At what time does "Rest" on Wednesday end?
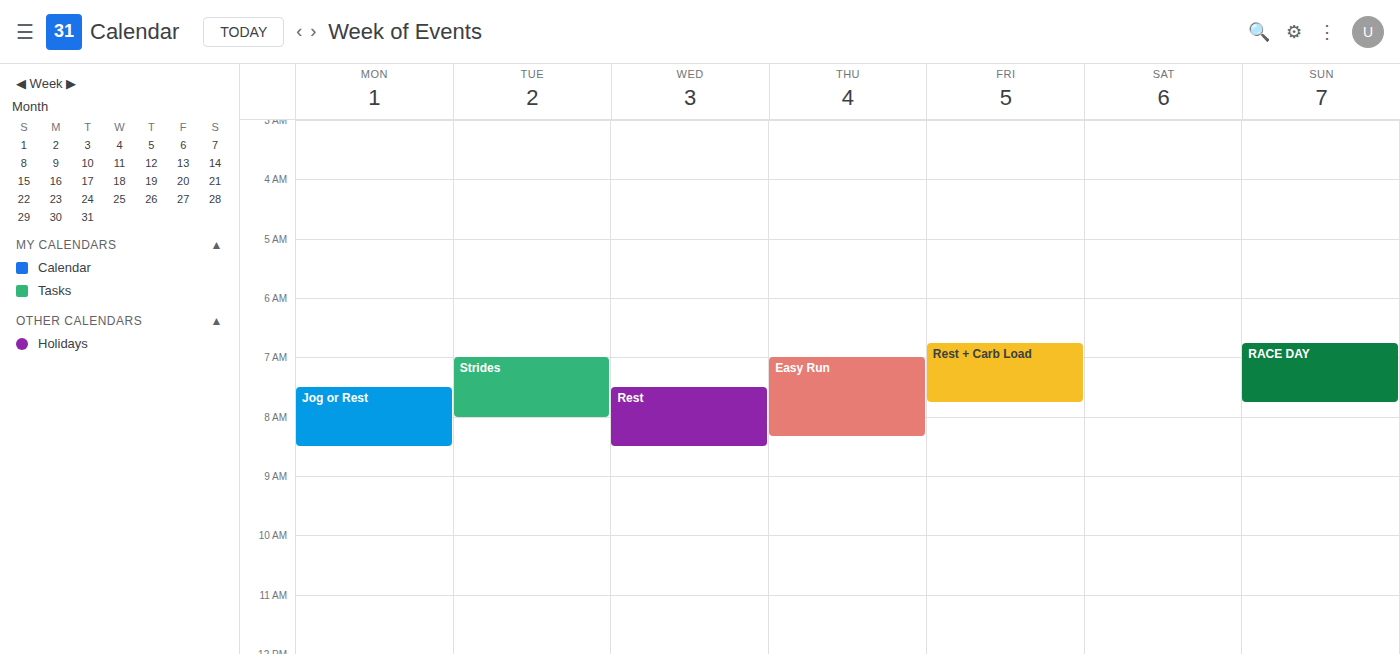
8:30 AM